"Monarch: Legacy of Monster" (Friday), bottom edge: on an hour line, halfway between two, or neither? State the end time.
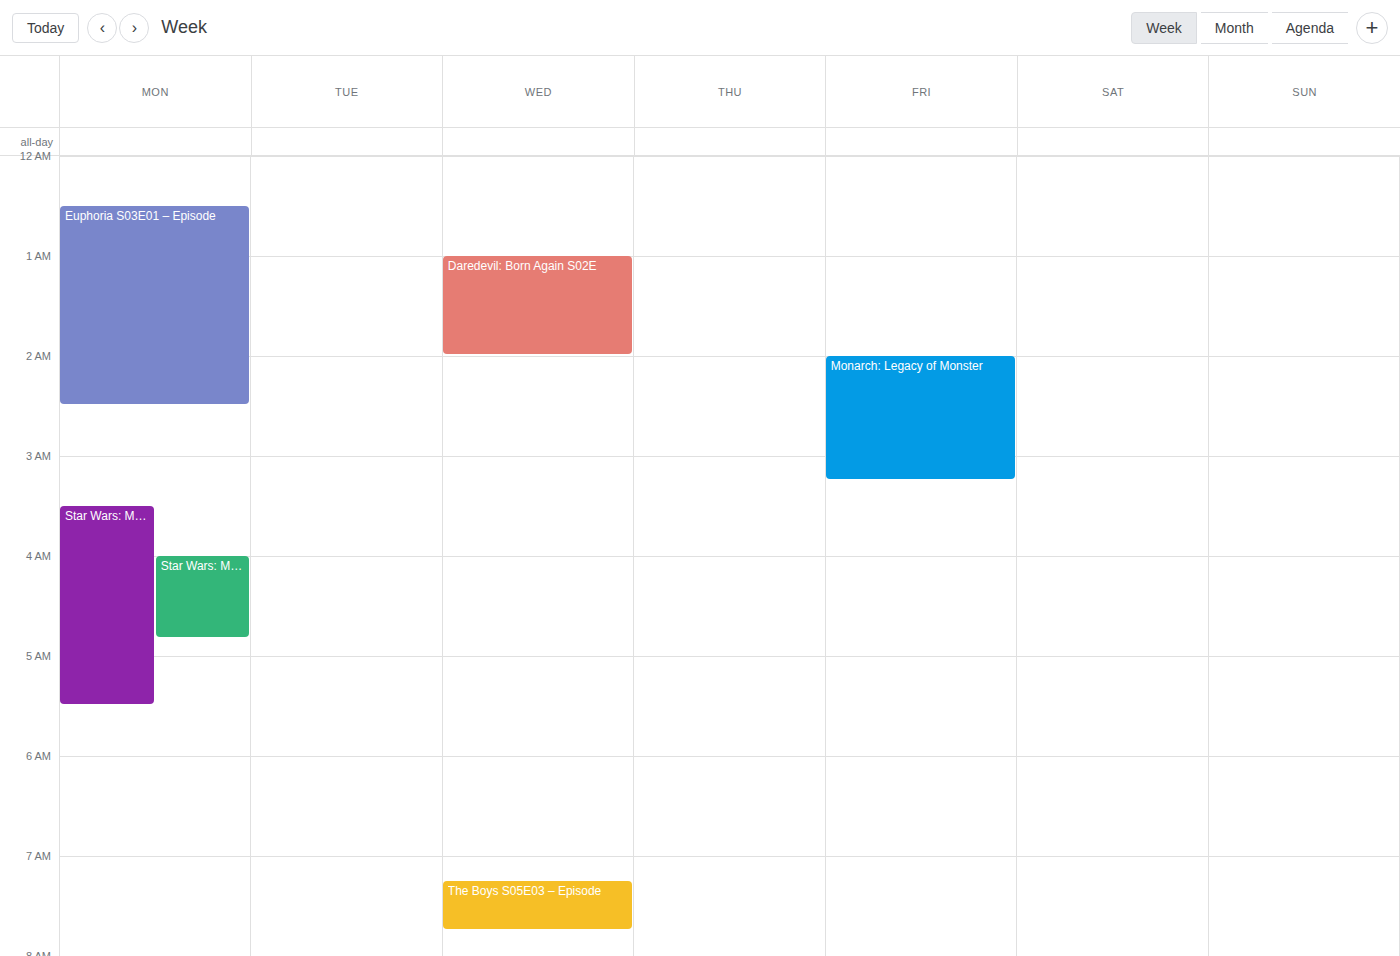
3:15 AM -- neither: a quarter of the way from the 3 AM line to the 4 AM line.